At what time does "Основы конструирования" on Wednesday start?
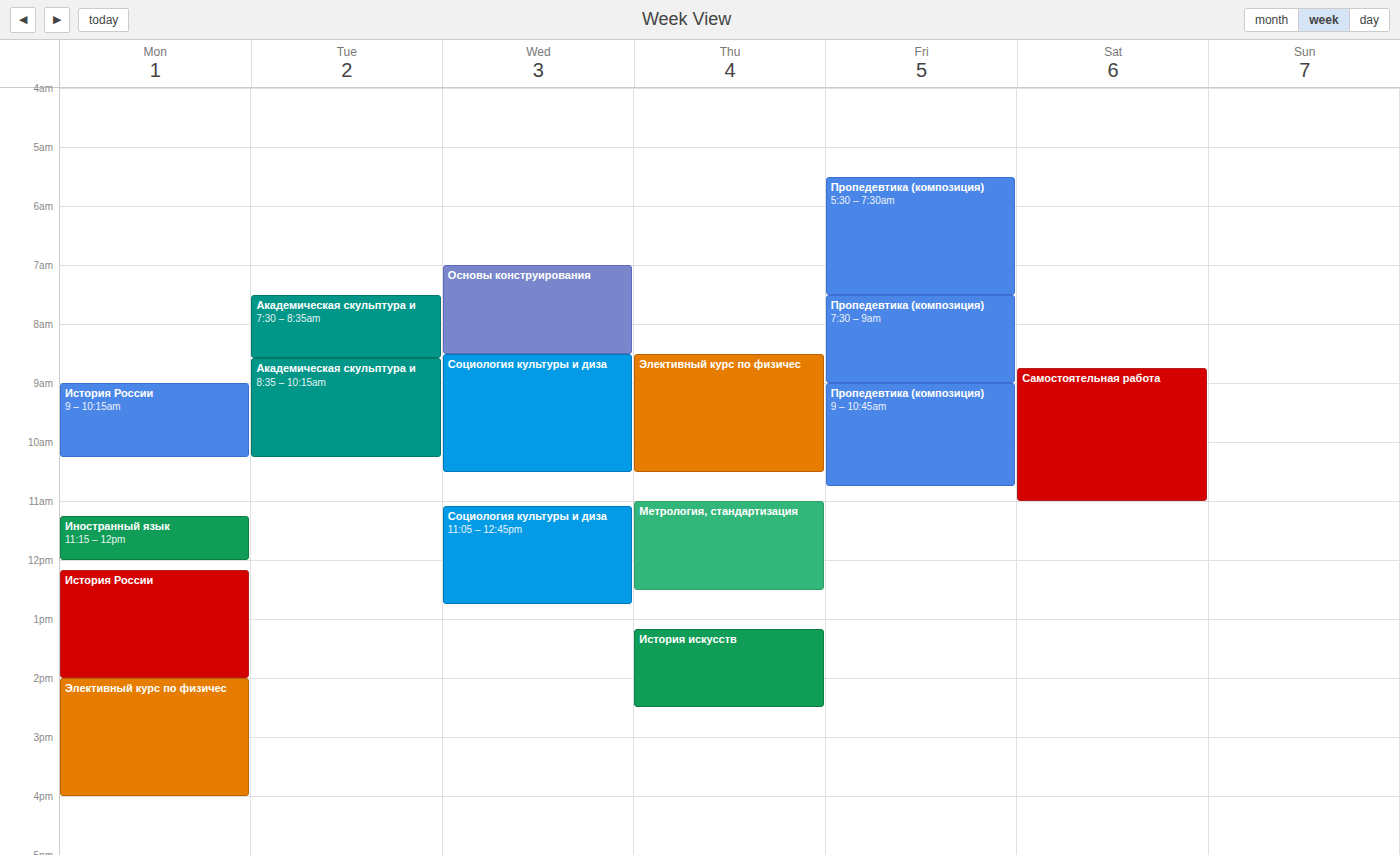
7:00 AM